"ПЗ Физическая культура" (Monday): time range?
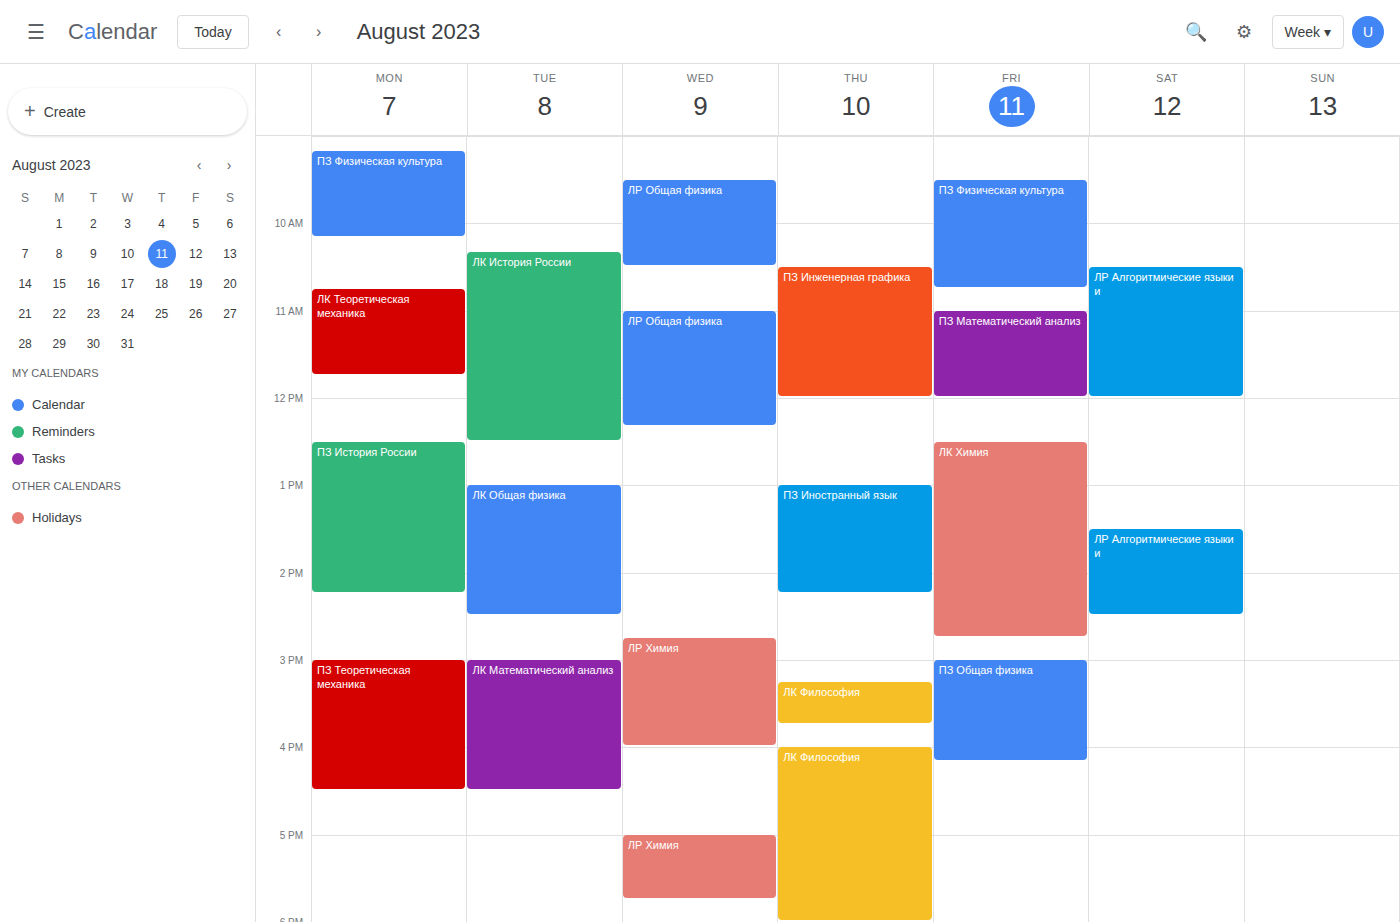
9:10 AM to 10:10 AM